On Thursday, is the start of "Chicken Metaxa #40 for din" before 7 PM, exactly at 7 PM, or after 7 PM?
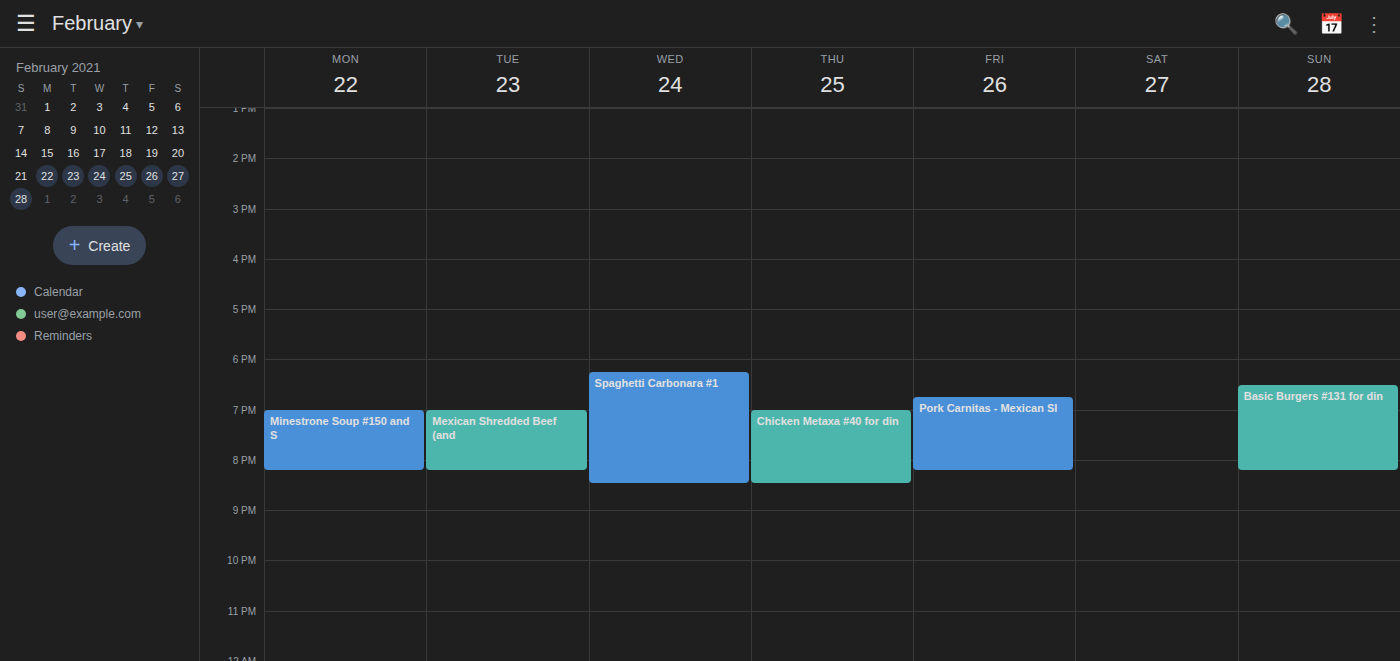
7:00 PM -- exactly at 7 PM, on the 7 PM line.